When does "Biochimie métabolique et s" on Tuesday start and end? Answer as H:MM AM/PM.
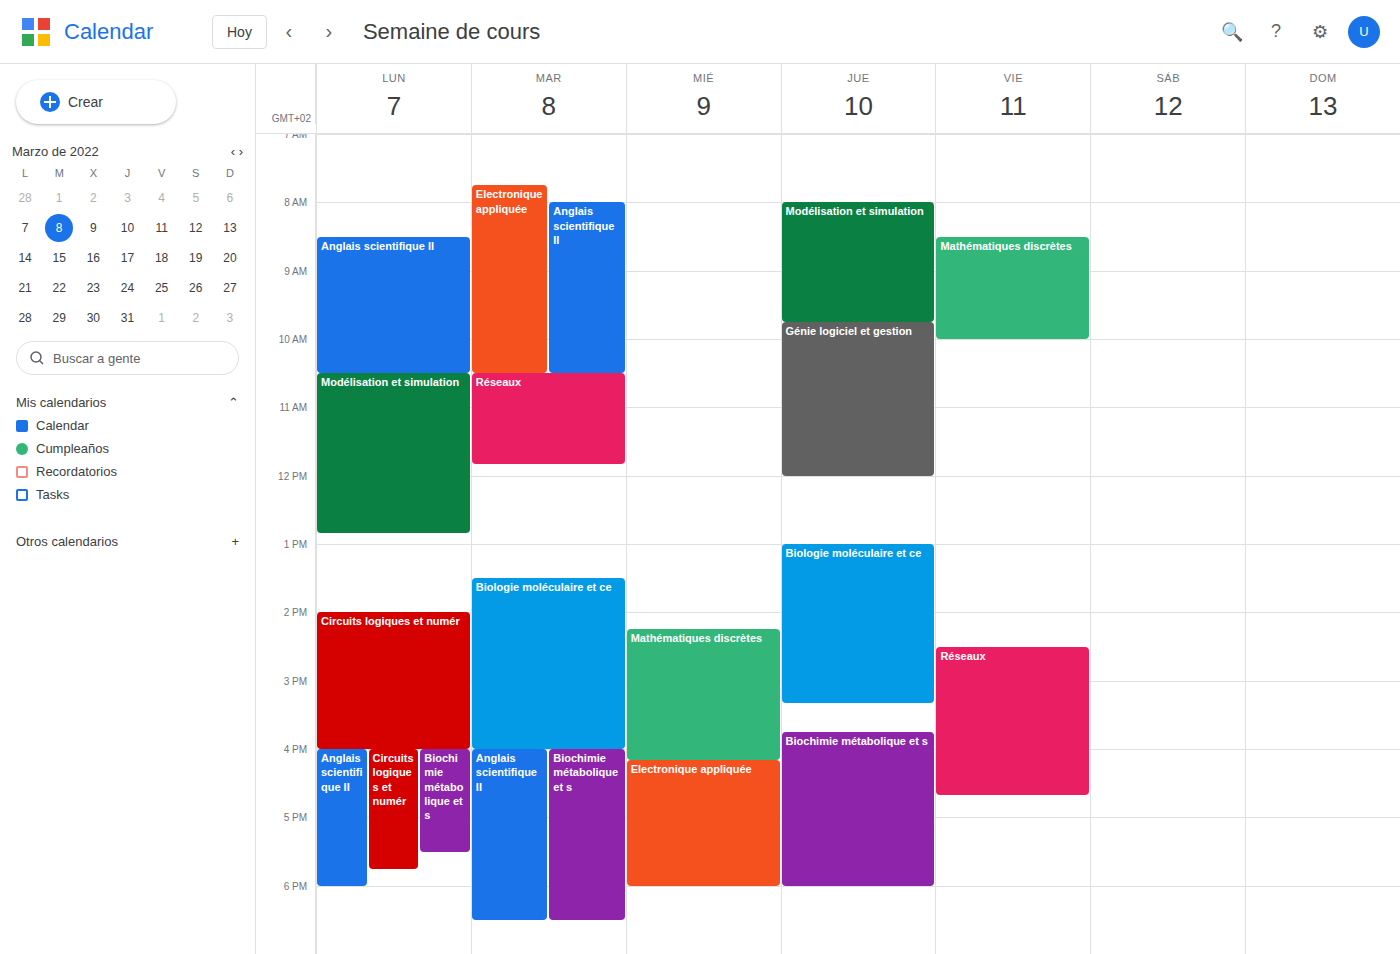
4:00 PM to 6:30 PM